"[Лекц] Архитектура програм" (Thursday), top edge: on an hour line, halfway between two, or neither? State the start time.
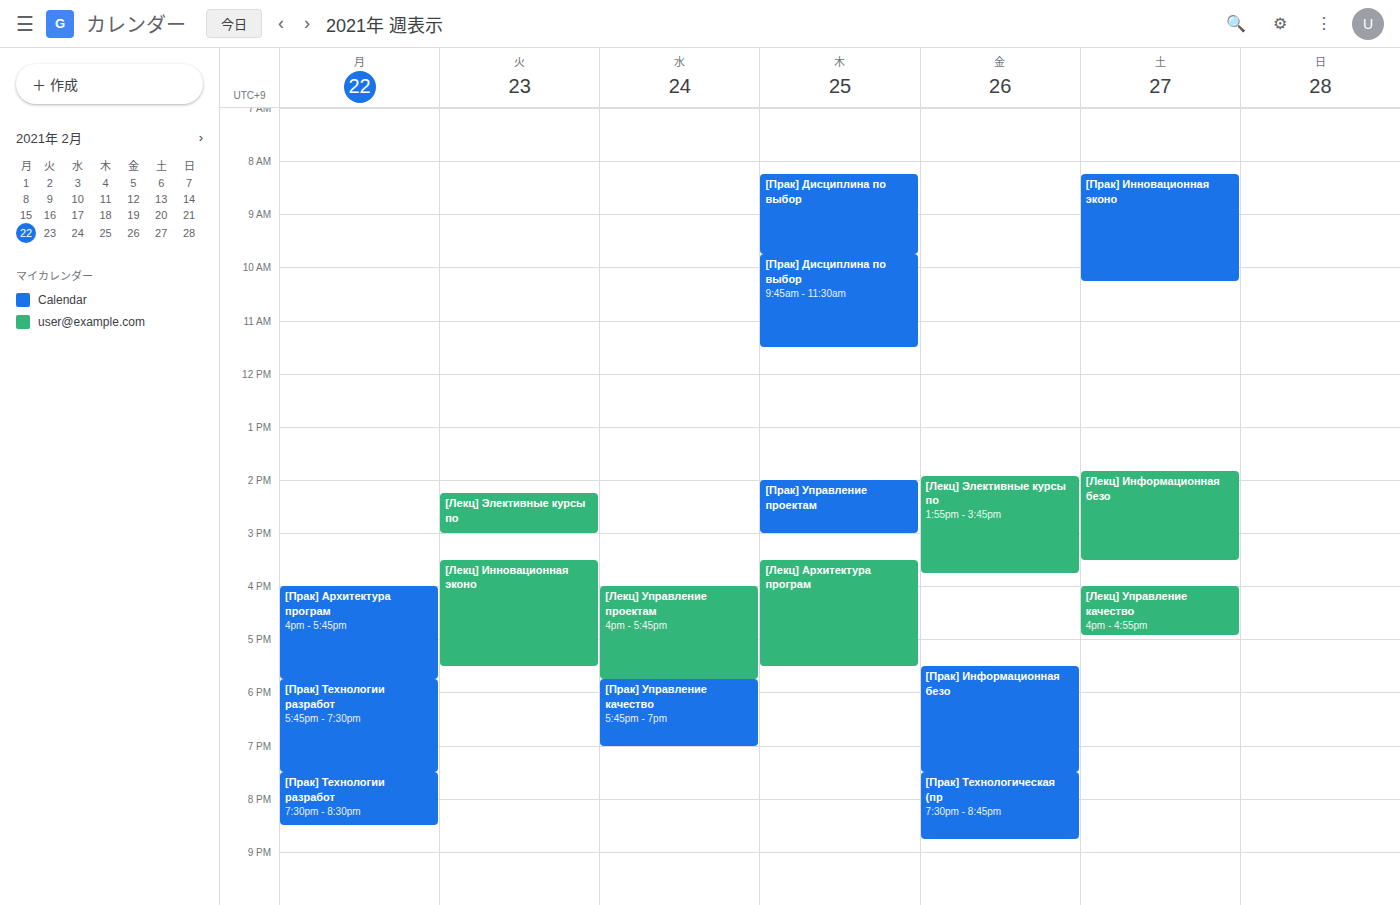
15:30 -- halfway between the 15:00 and 16:00 lines.